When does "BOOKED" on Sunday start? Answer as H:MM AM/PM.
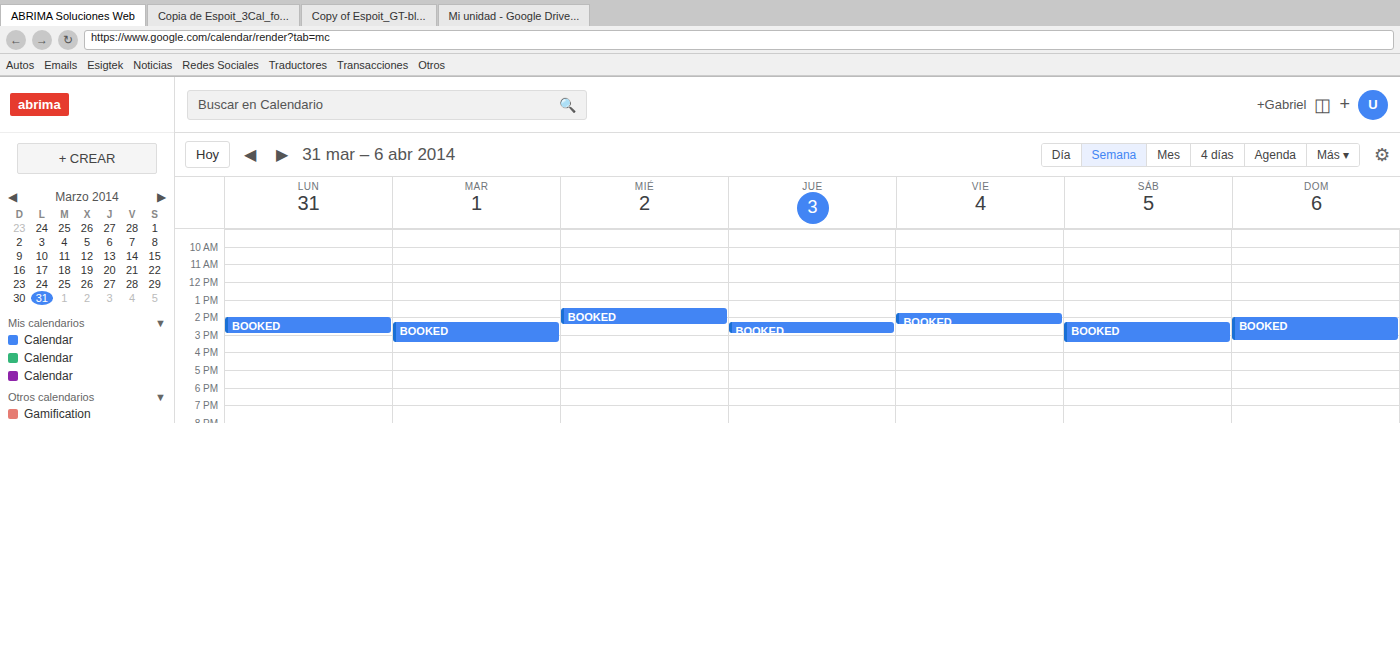
2:00 PM